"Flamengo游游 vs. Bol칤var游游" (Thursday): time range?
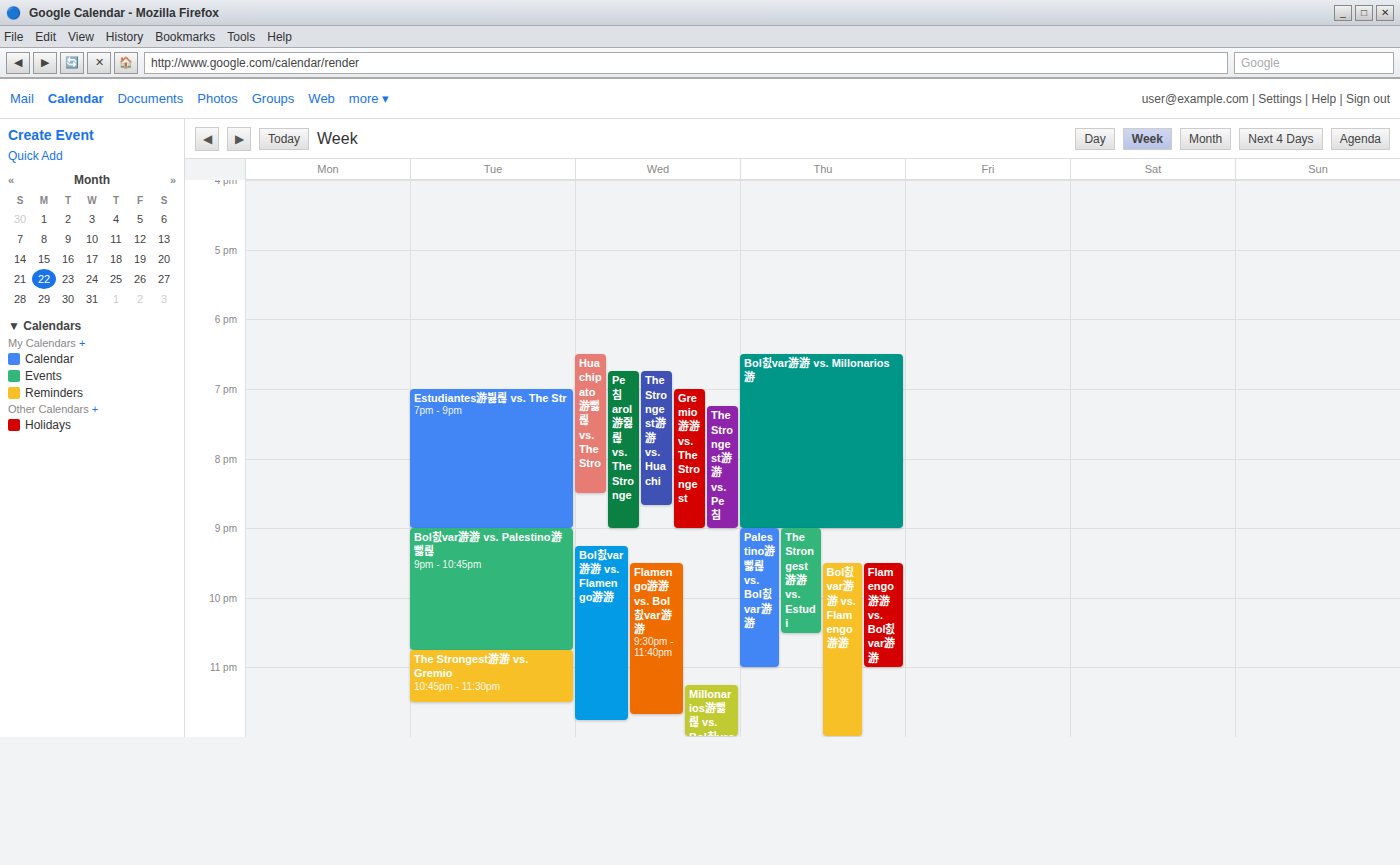
9:30 PM to 11:00 PM